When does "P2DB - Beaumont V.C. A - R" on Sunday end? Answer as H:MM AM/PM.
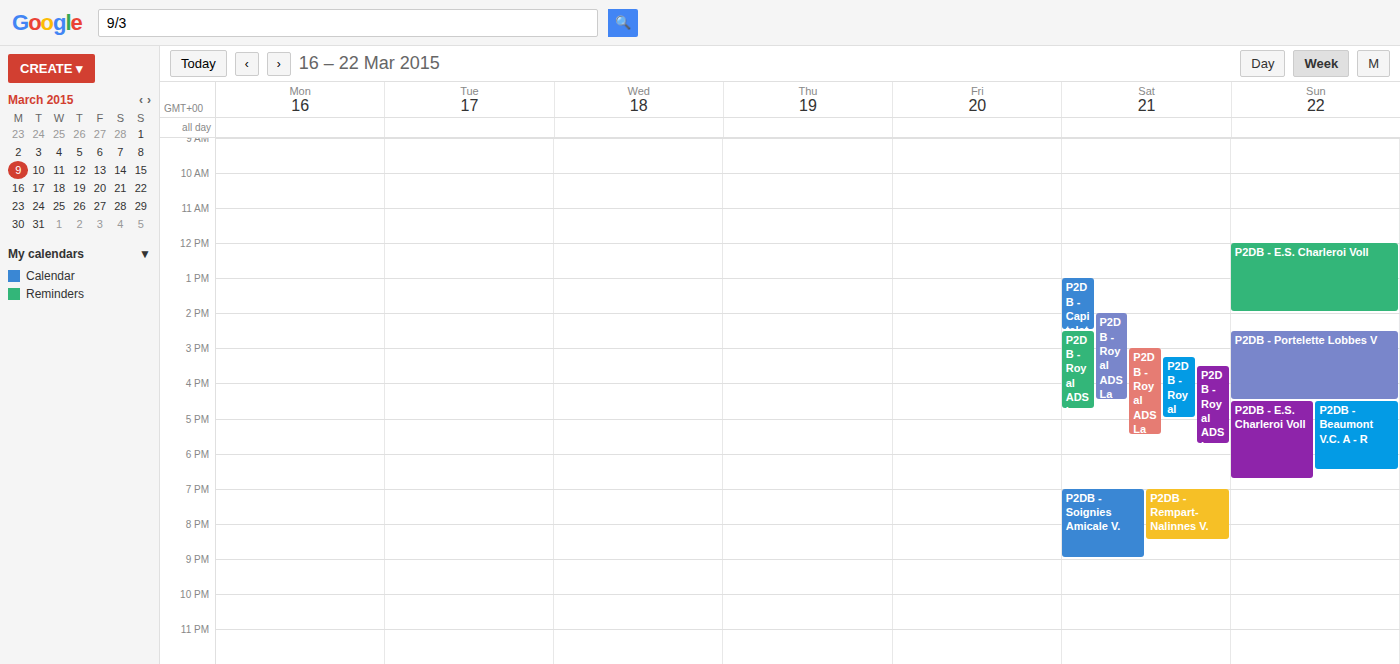
6:30 PM